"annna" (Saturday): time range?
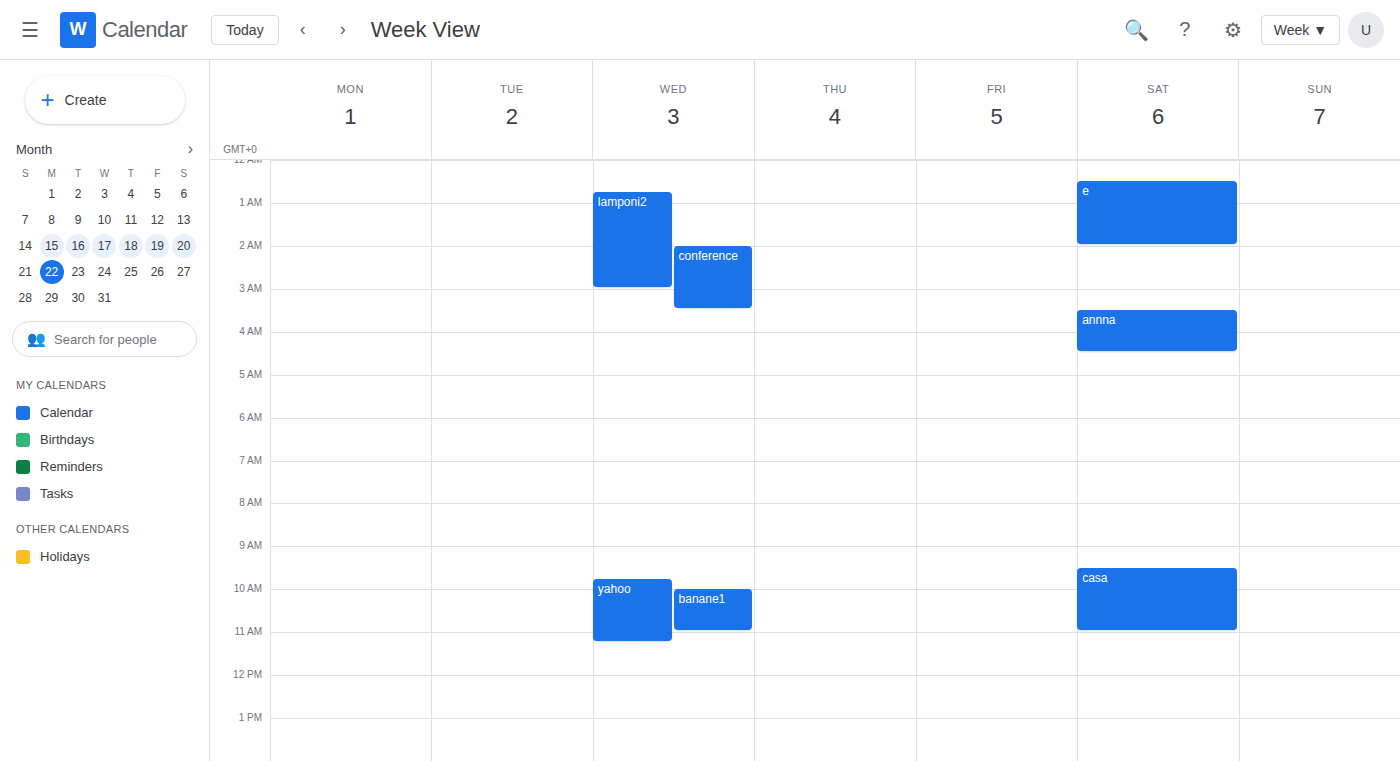
03:30 to 04:30